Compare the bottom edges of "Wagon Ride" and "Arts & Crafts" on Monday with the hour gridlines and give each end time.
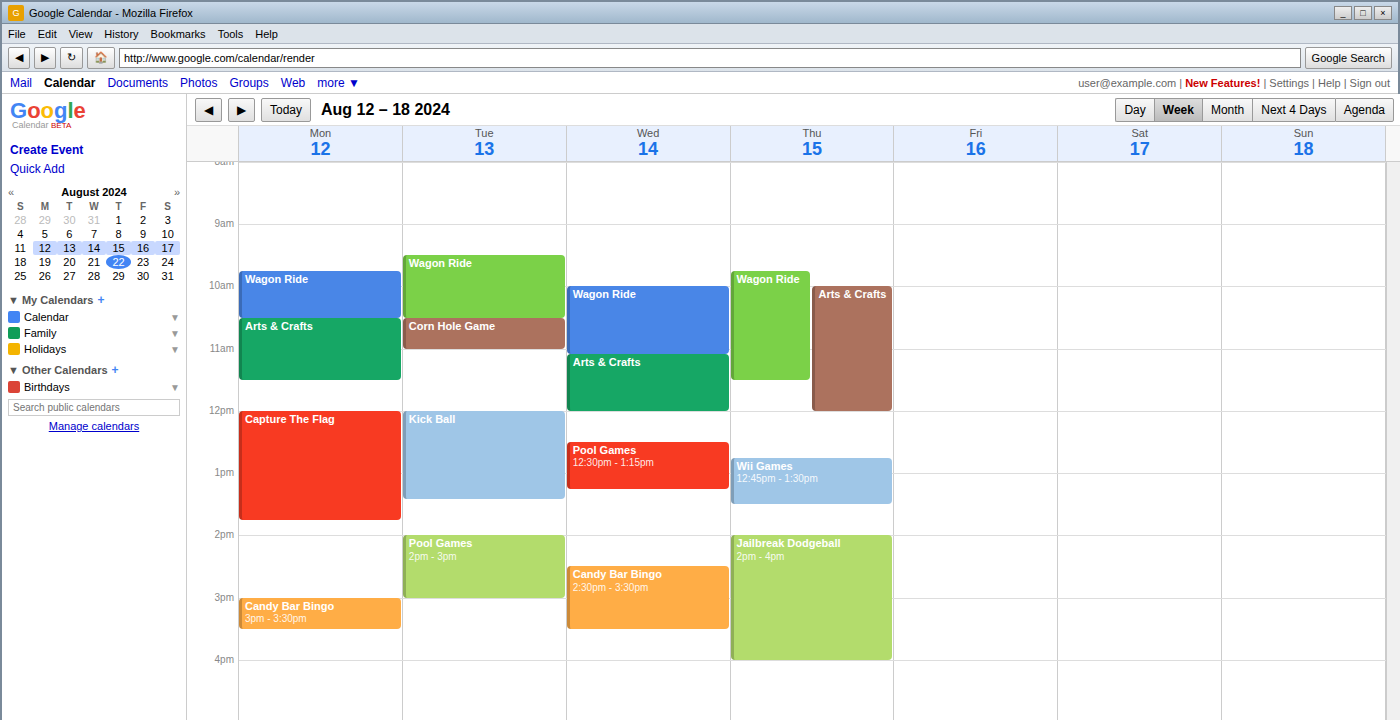
"Wagon Ride": 10:30, halfway between the 10:00 and 11:00 lines. "Arts & Crafts": 11:30, halfway between the 11:00 and 12:00 lines.